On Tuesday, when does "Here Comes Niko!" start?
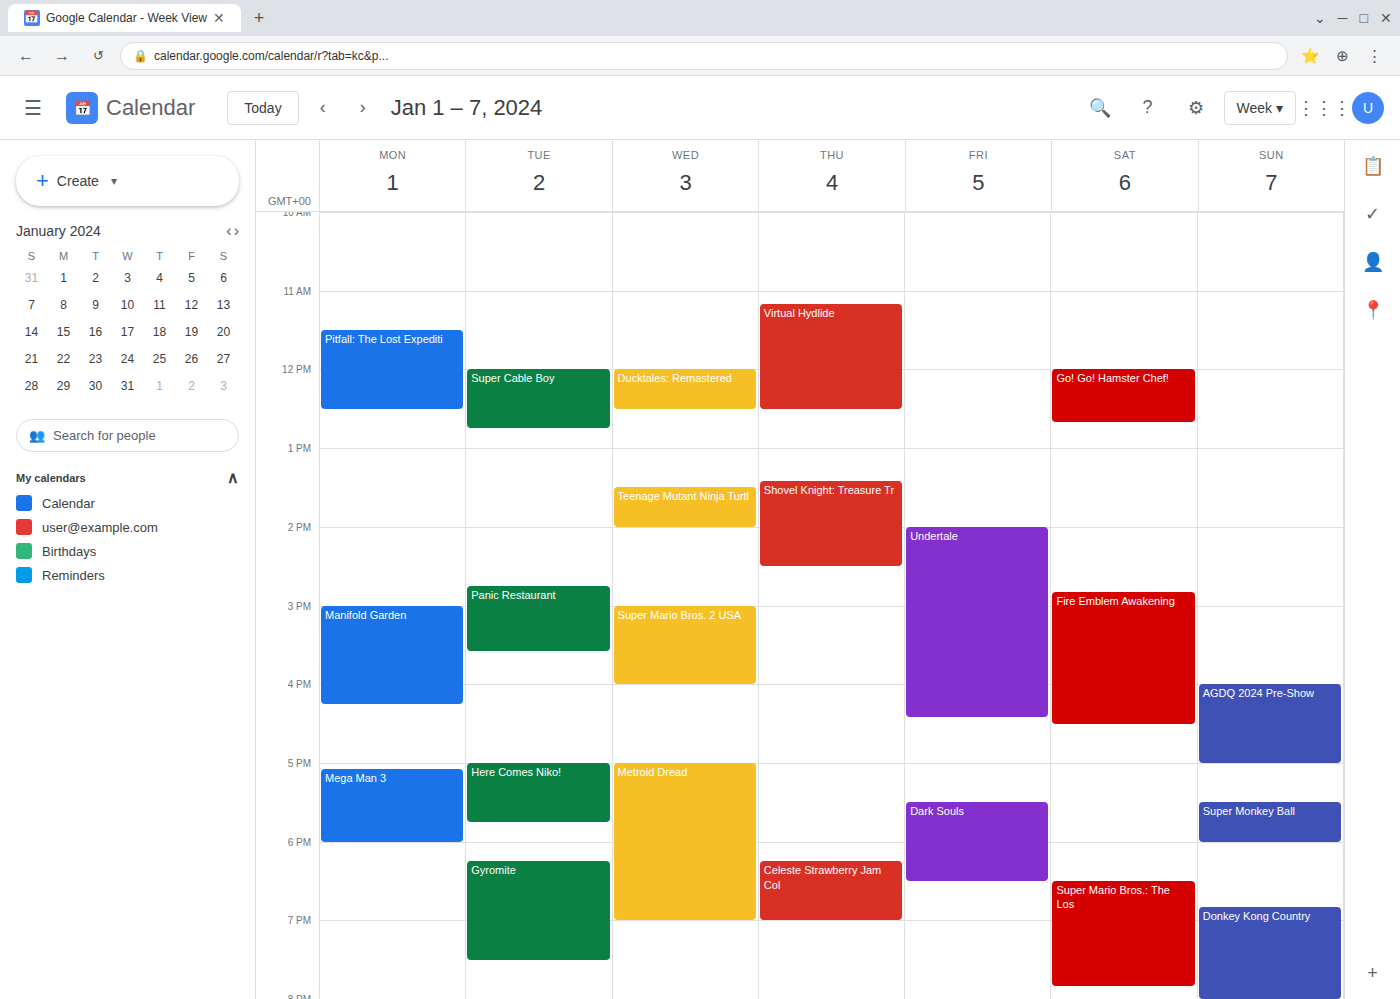
5:00 PM